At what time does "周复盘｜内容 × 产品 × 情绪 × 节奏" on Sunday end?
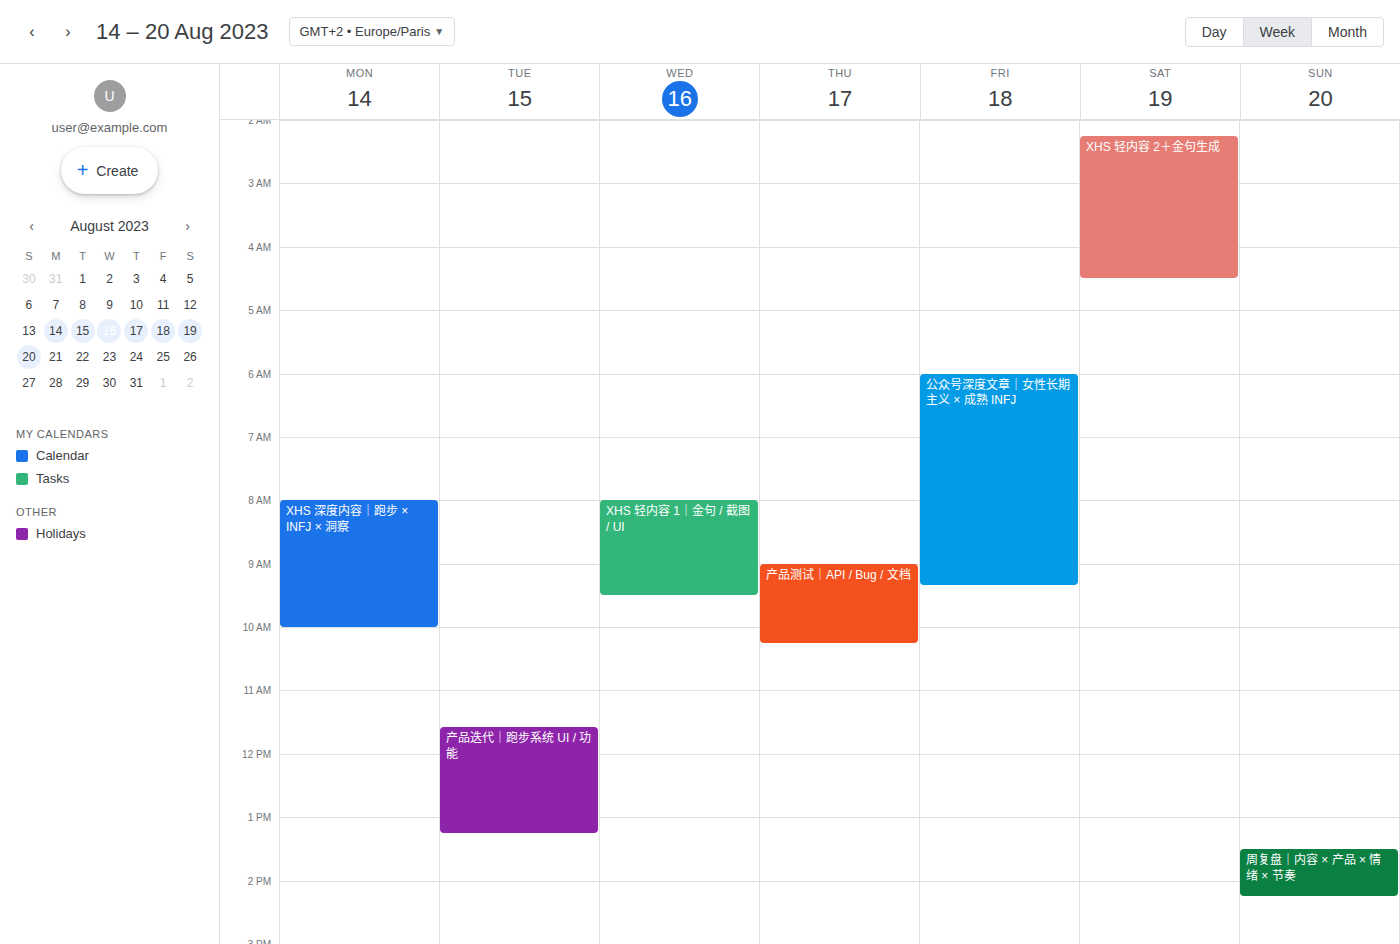
14:15